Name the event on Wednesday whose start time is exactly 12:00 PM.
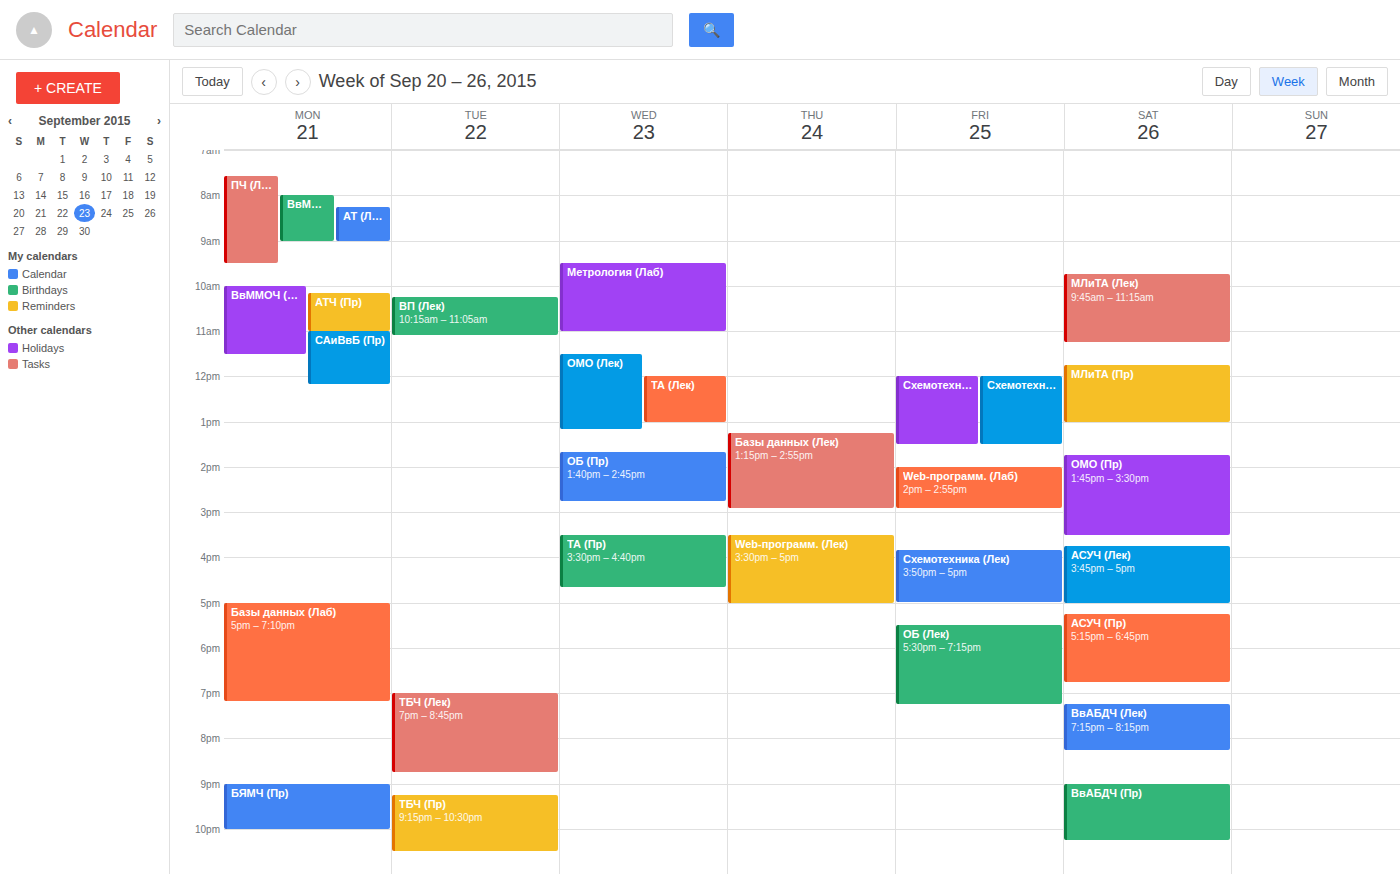
"ТА (Лек)"